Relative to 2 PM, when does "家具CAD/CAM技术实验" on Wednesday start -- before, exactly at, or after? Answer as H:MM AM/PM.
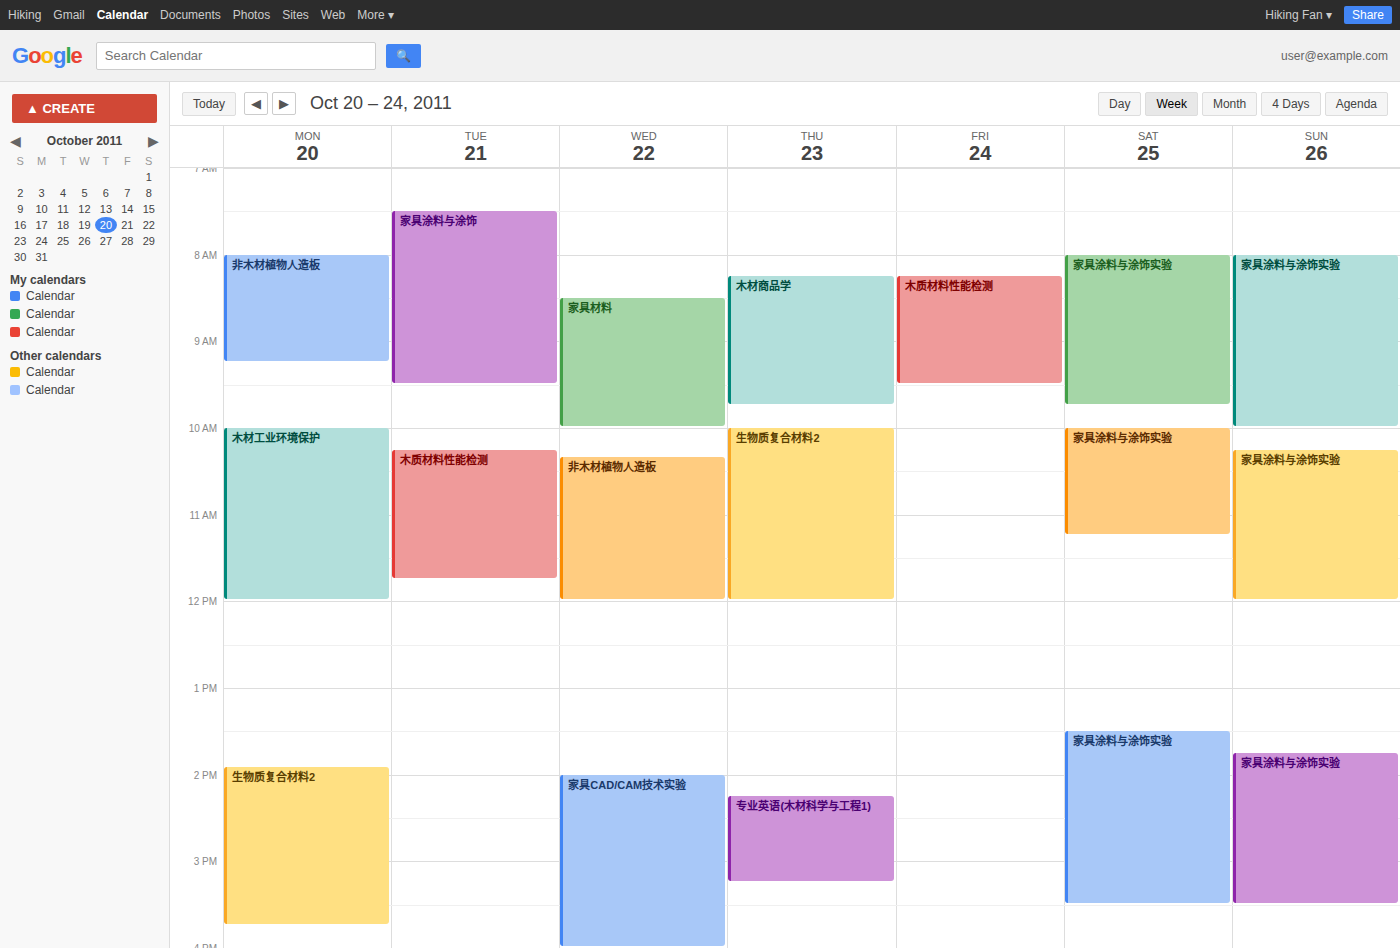
2:00 PM -- exactly at 2 PM, on the 2 PM line.